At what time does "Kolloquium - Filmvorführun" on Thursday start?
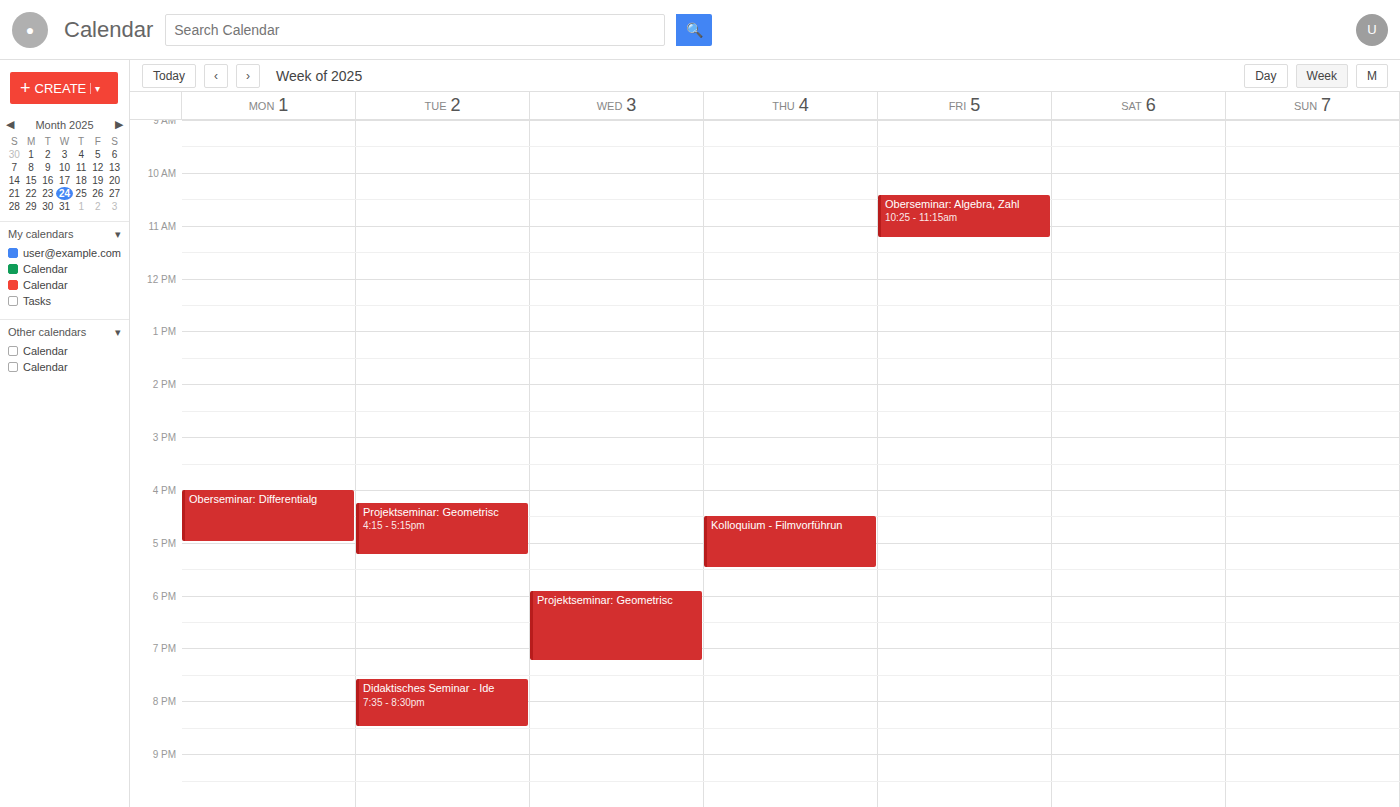
4:30 PM